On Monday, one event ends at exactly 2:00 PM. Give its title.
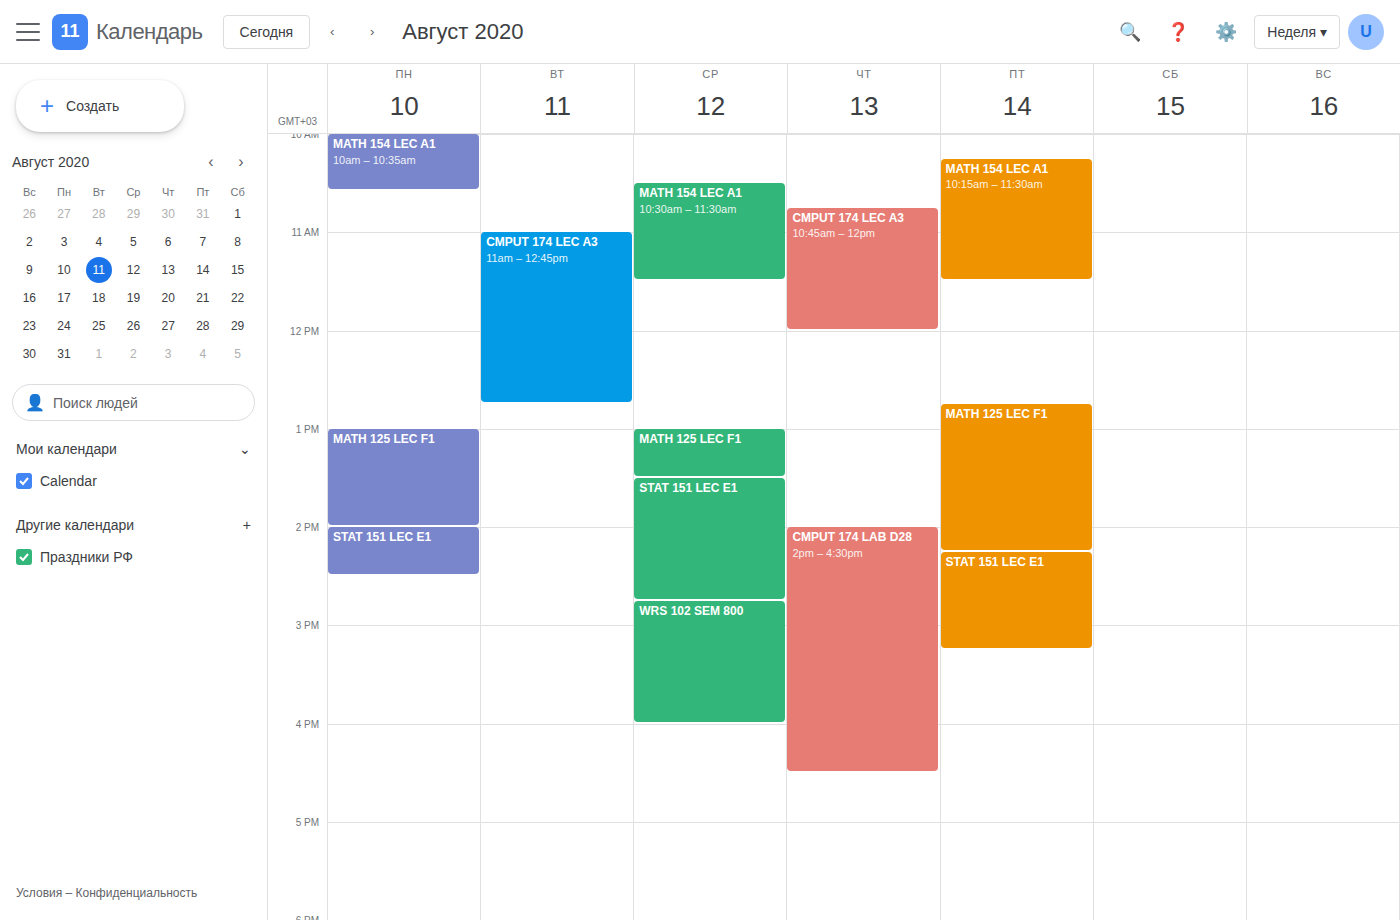
"MATH 125 LEC F1"